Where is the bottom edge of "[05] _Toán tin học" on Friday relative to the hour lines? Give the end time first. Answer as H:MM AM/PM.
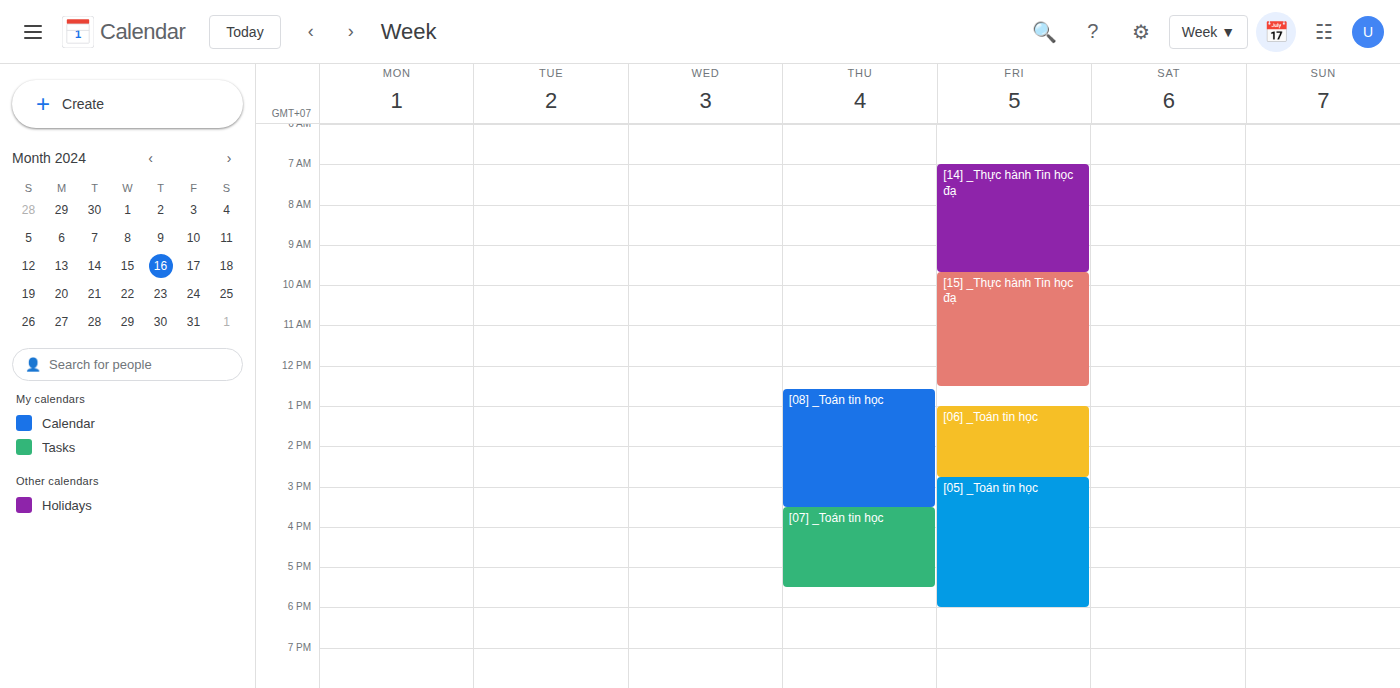
6:00 PM -- exactly on the 6 PM line.